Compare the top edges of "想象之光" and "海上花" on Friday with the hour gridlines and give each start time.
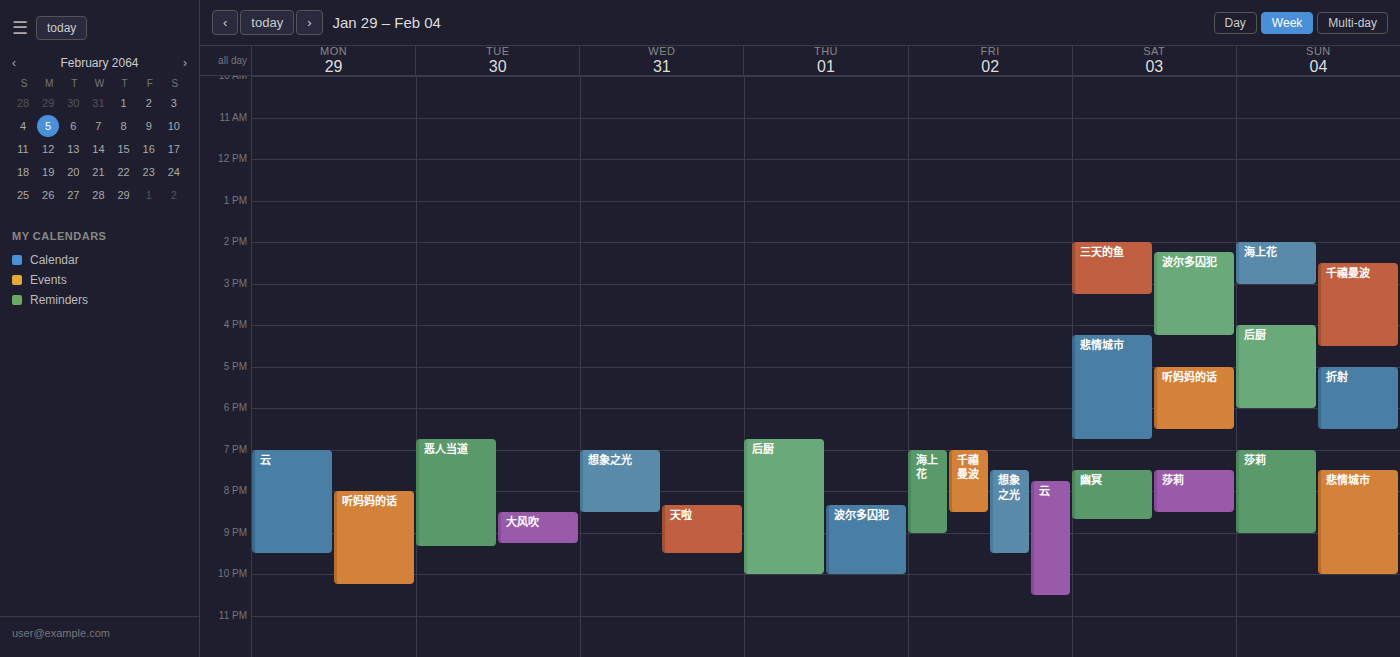
"想象之光": 7:30 PM, halfway between the 7 PM and 8 PM lines. "海上花": 7:00 PM, exactly on the 7 PM line.